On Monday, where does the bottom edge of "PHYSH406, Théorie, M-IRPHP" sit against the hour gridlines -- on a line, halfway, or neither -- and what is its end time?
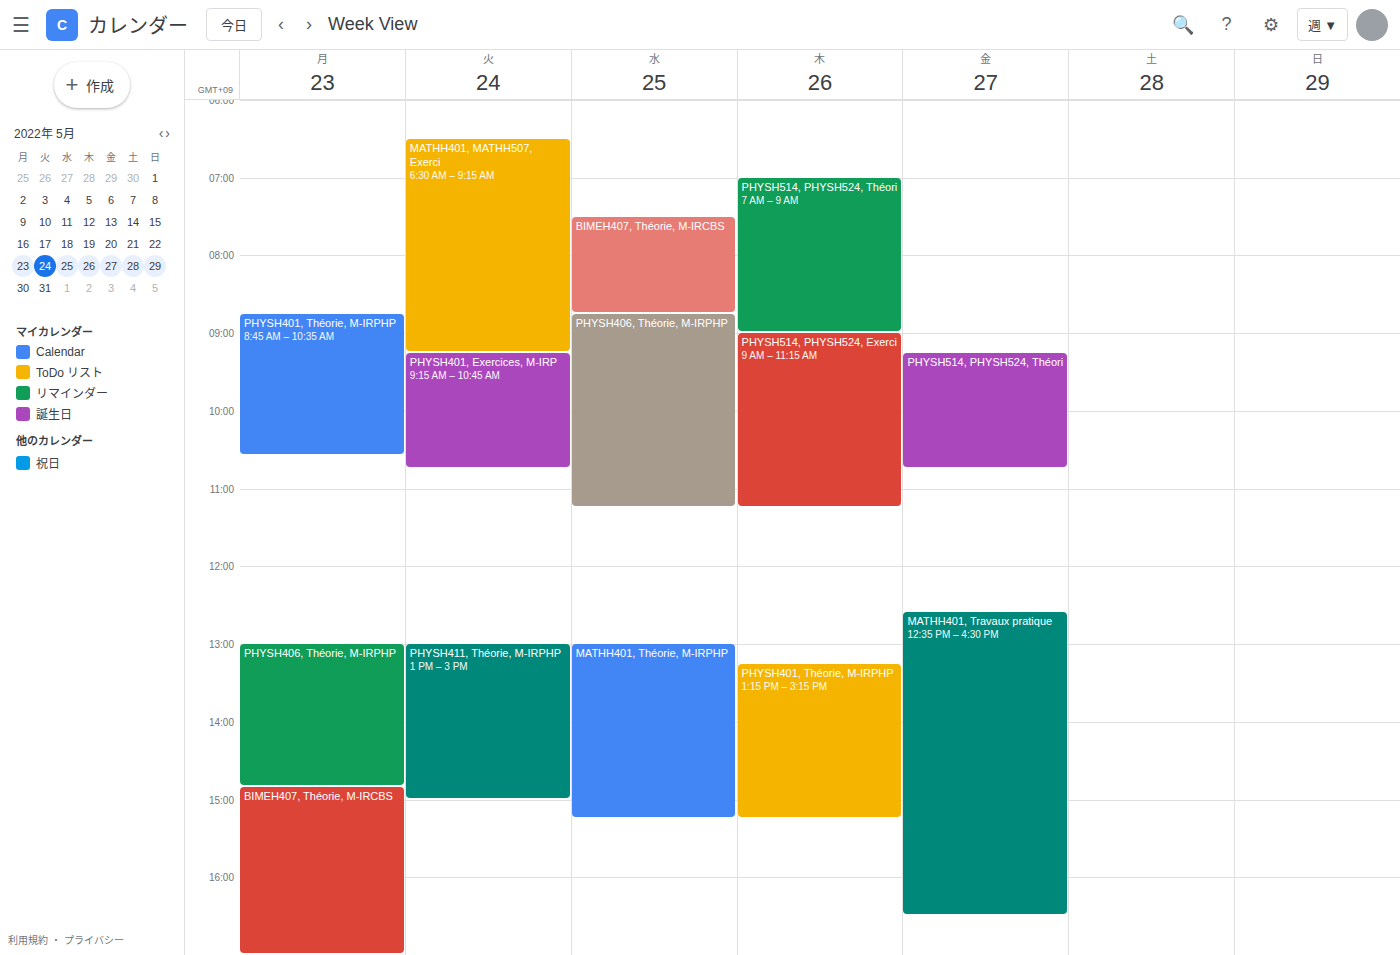
2:50 PM -- neither: 50 minutes below the 2 PM line and 10 minutes above the 3 PM line.